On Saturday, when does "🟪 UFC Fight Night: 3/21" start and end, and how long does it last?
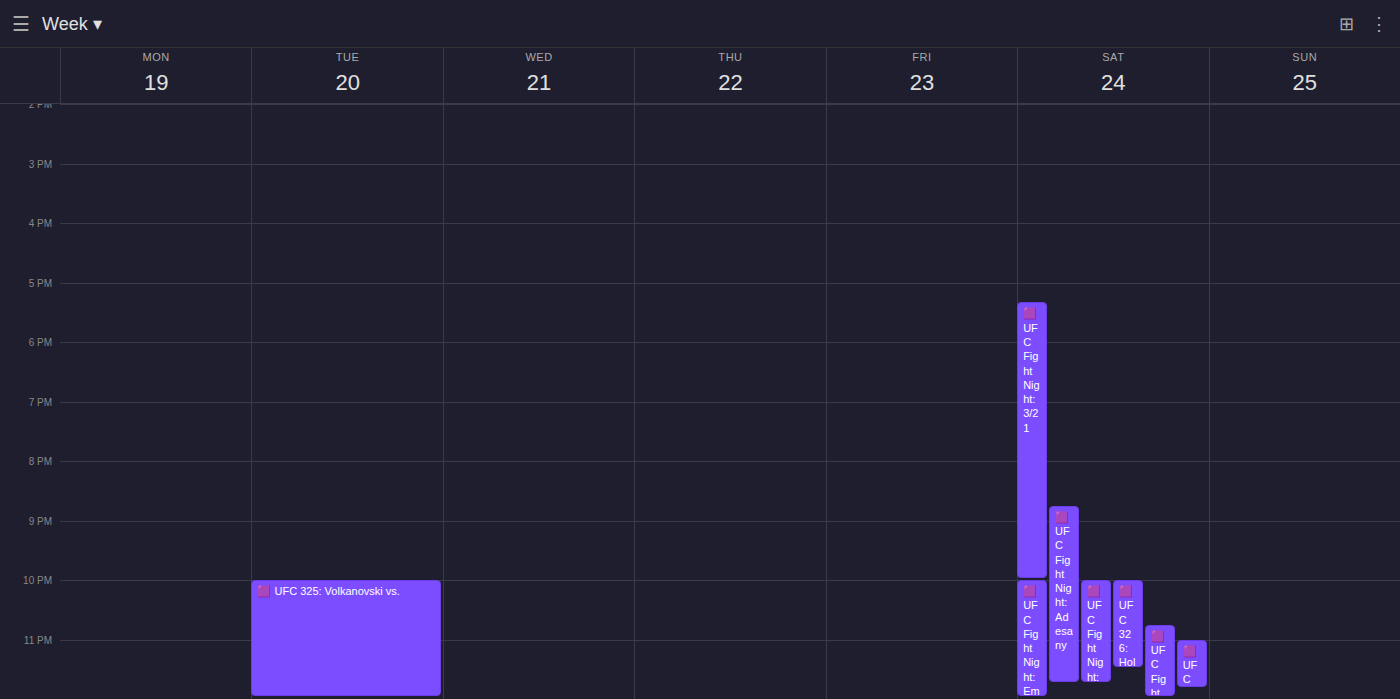
17:20 to 22:00, 4 hours 40 minutes